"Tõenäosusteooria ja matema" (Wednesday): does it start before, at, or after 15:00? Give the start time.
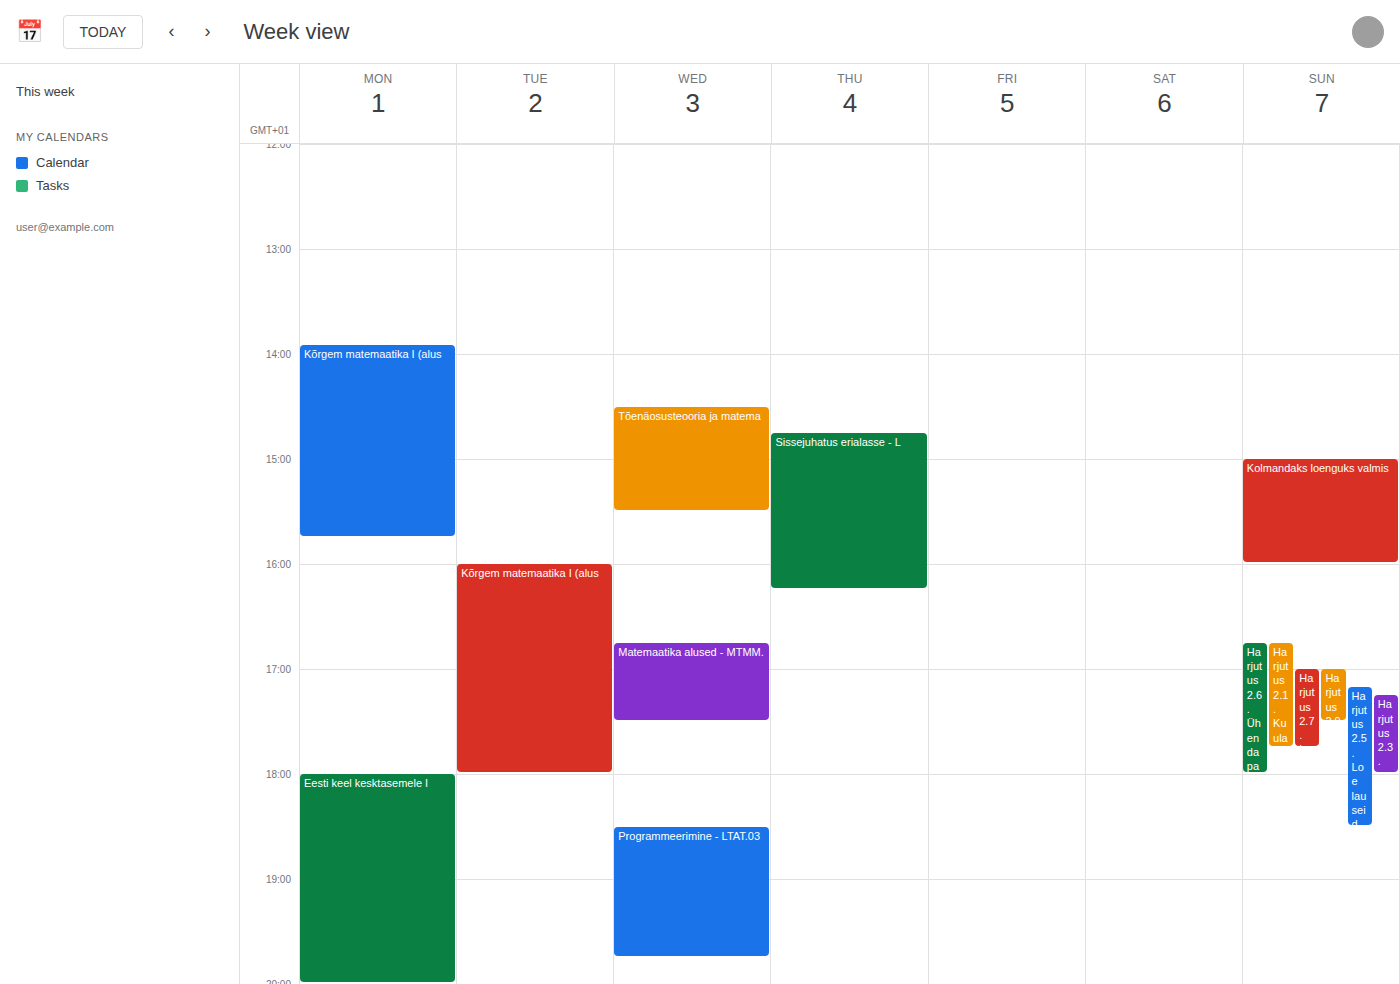
14:30 -- before 15:00, 30 minutes above the 15:00 line.